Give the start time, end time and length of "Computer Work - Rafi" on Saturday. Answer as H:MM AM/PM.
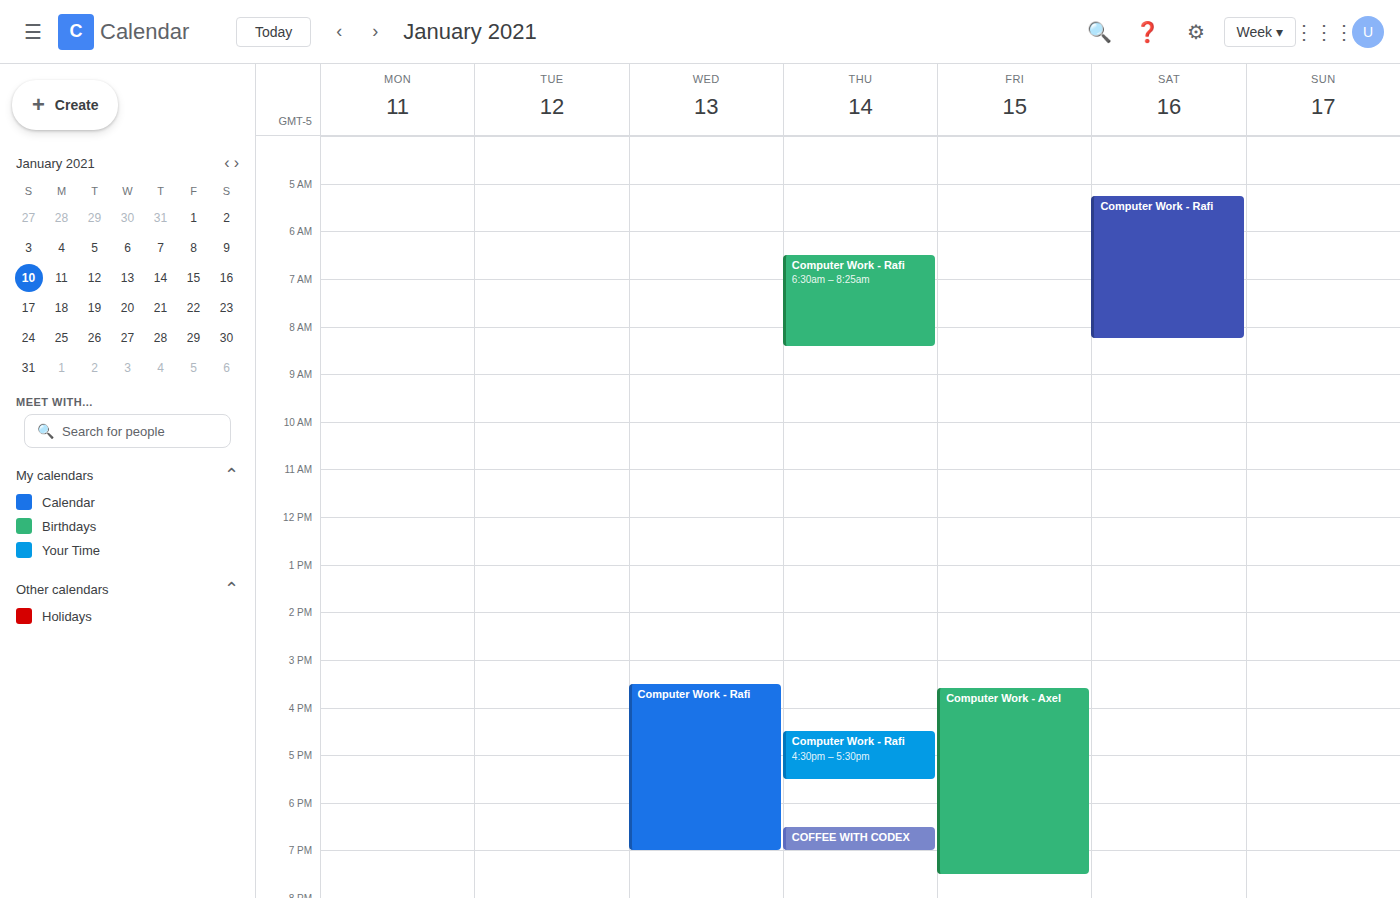
5:15 AM to 8:15 AM, 3 hours